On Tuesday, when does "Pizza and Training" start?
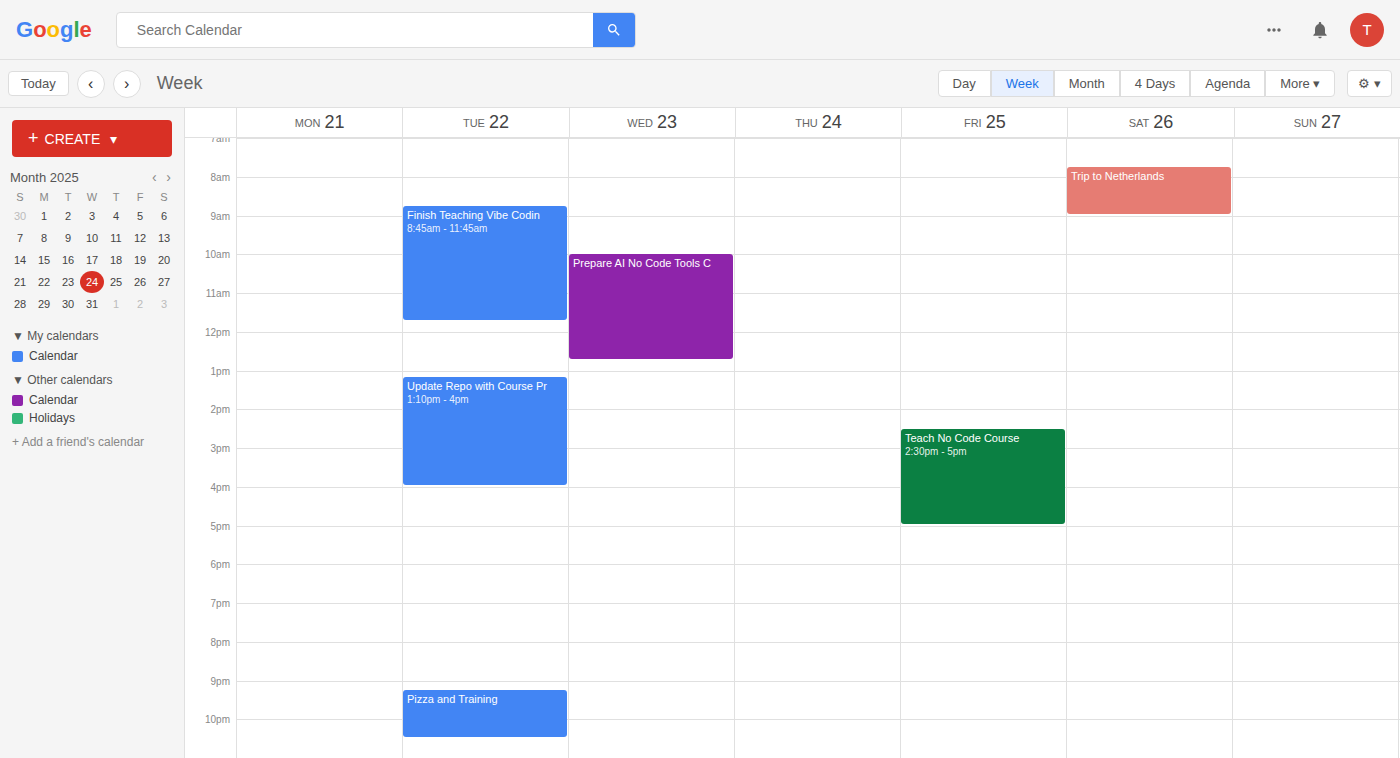
9:15 PM